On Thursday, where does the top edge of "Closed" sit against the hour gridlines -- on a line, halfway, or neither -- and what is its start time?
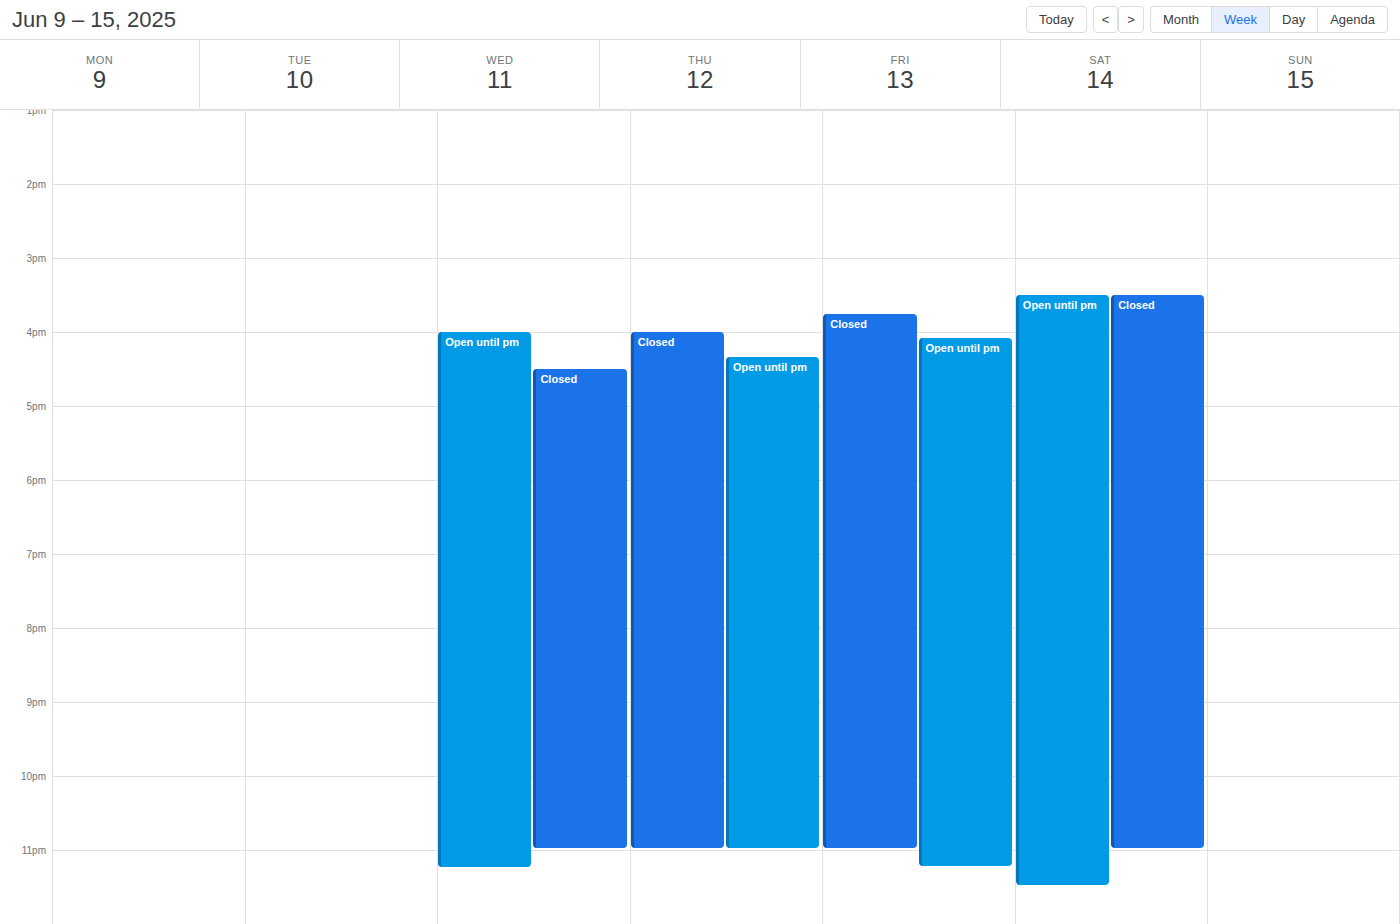
4:00 PM -- exactly on the 4 PM line.